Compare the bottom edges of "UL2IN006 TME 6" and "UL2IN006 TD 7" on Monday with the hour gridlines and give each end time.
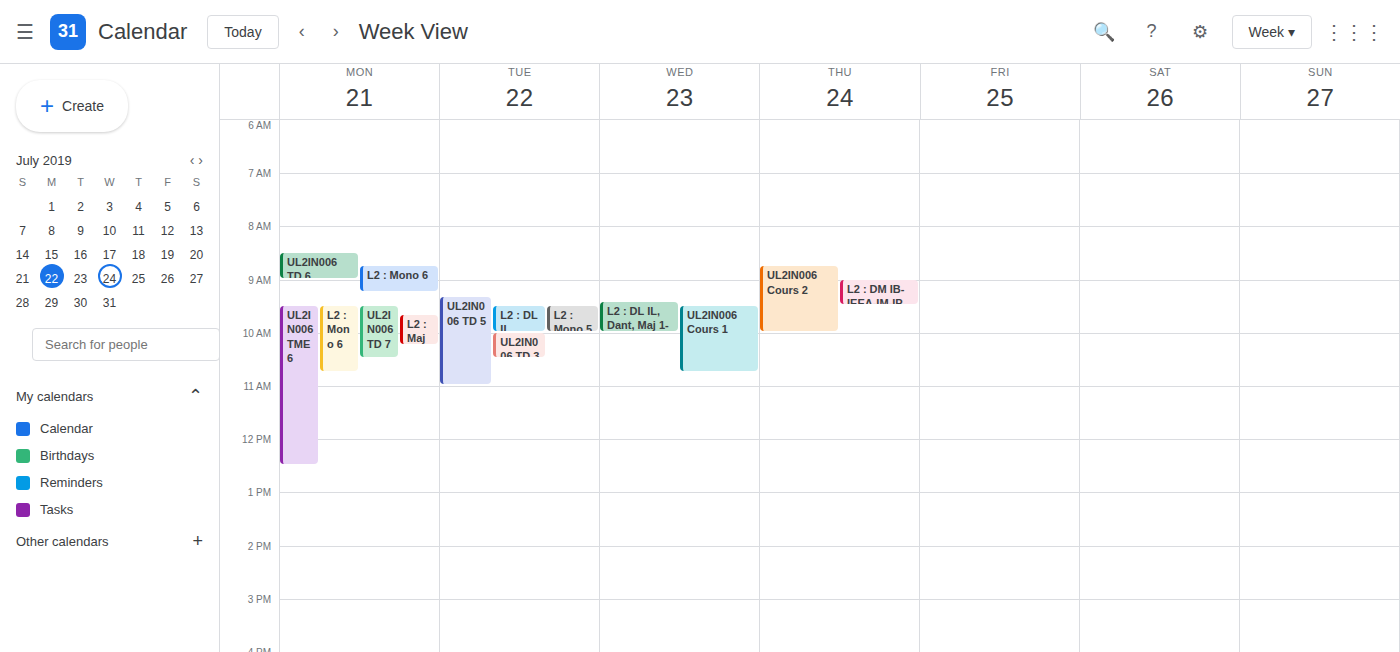
"UL2IN006 TME 6": 12:30 PM, halfway between the 12 PM and 1 PM lines. "UL2IN006 TD 7": 10:30 AM, halfway between the 10 AM and 11 AM lines.